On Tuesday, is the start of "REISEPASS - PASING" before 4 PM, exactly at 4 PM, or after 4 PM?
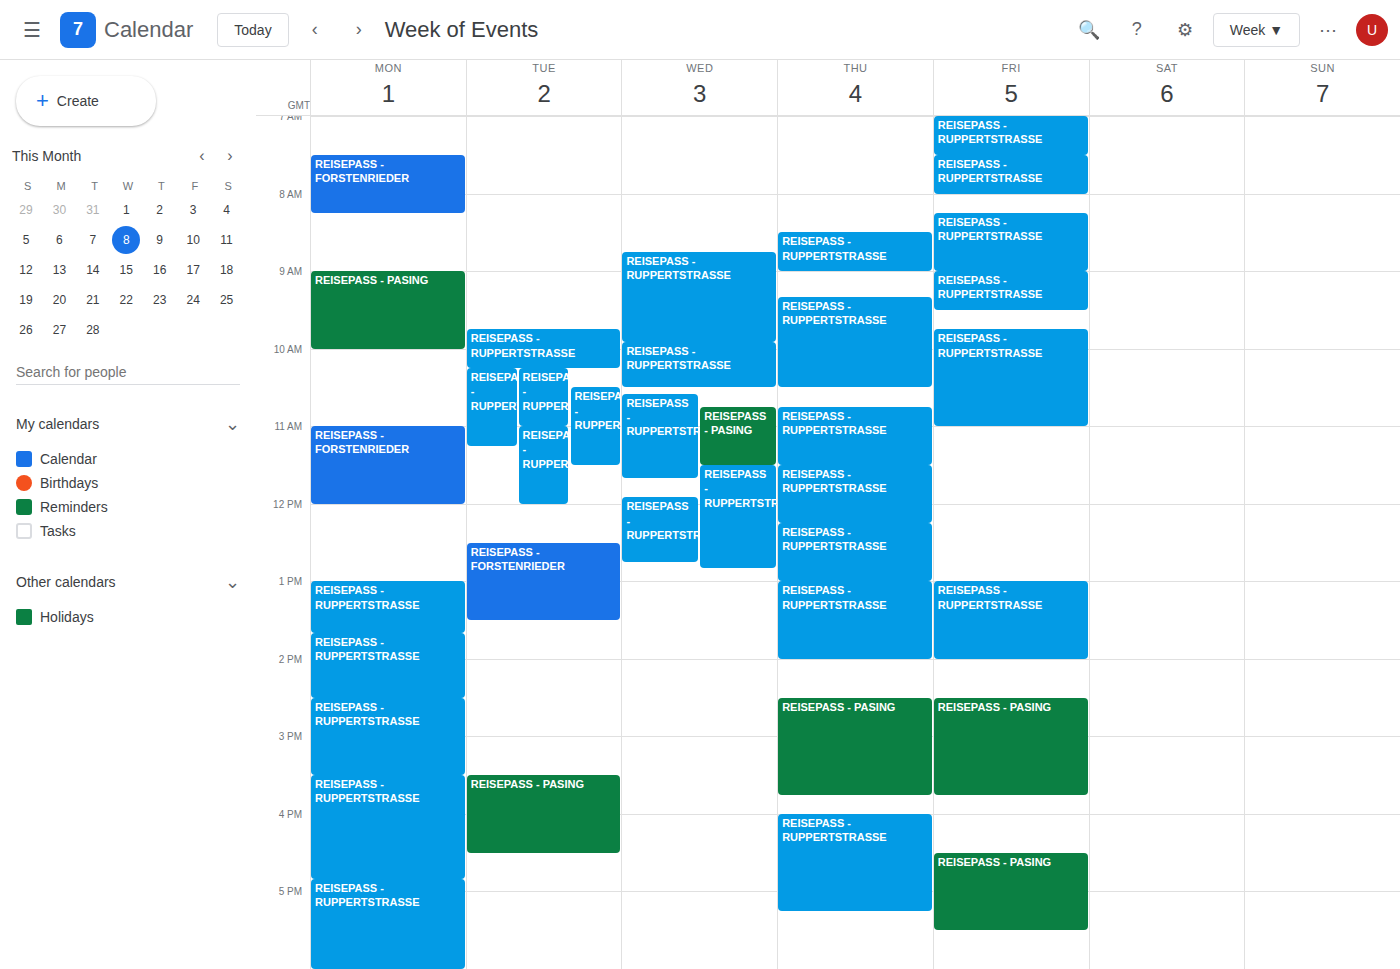
3:30 PM -- before 4 PM, 30 minutes above the 4 PM line.